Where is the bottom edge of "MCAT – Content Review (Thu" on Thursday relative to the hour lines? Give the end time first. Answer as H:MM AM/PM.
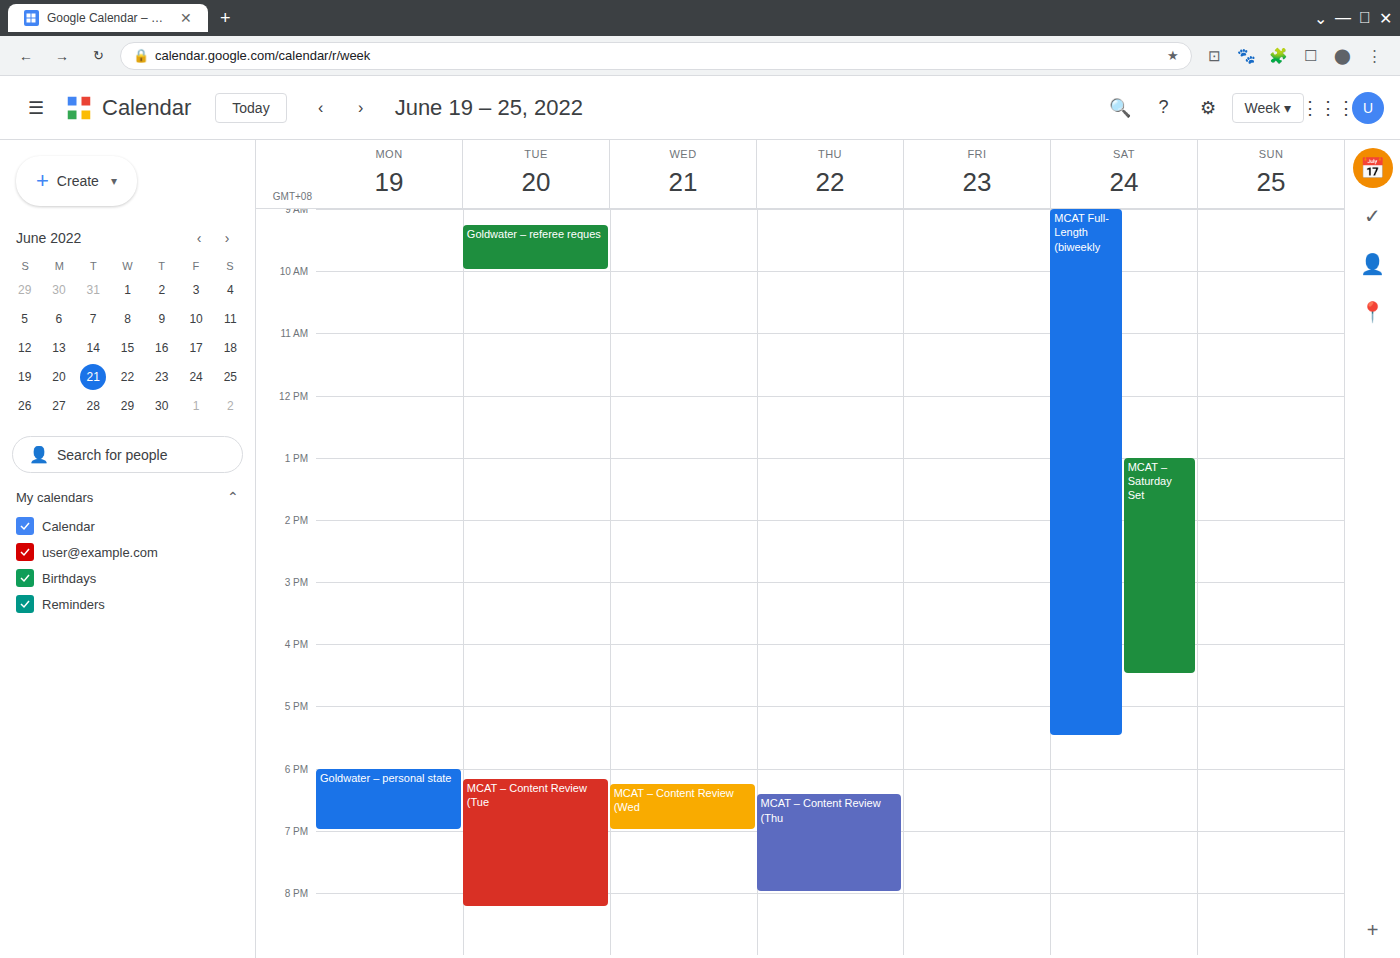
8:00 PM -- exactly on the 8 PM line.